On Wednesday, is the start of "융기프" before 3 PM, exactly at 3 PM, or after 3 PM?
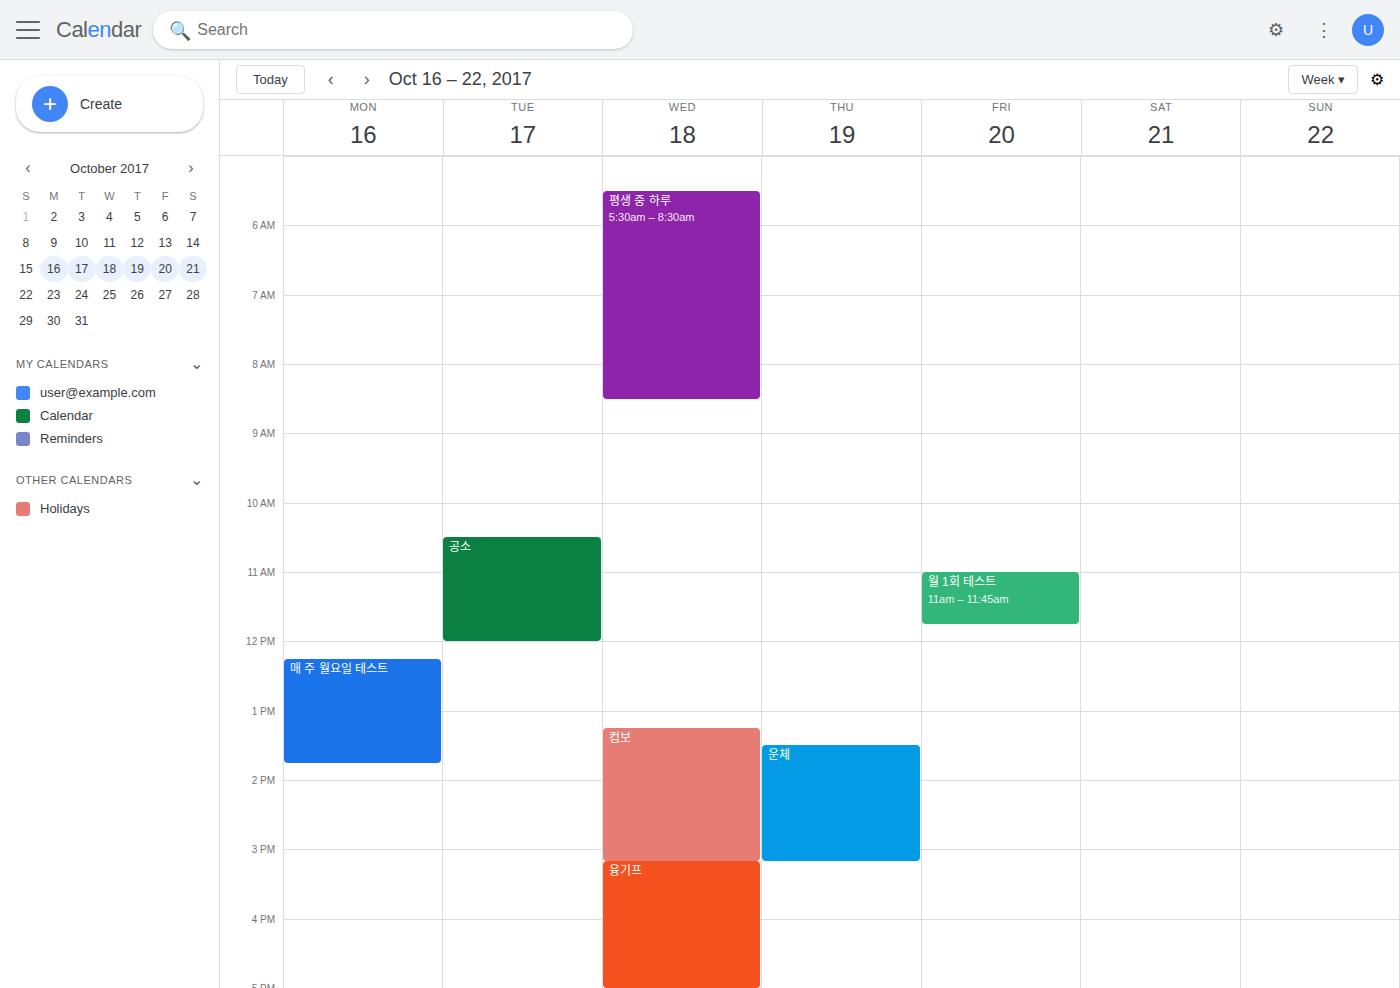
3:10 PM -- after 3 PM, 10 minutes below the 3 PM line.